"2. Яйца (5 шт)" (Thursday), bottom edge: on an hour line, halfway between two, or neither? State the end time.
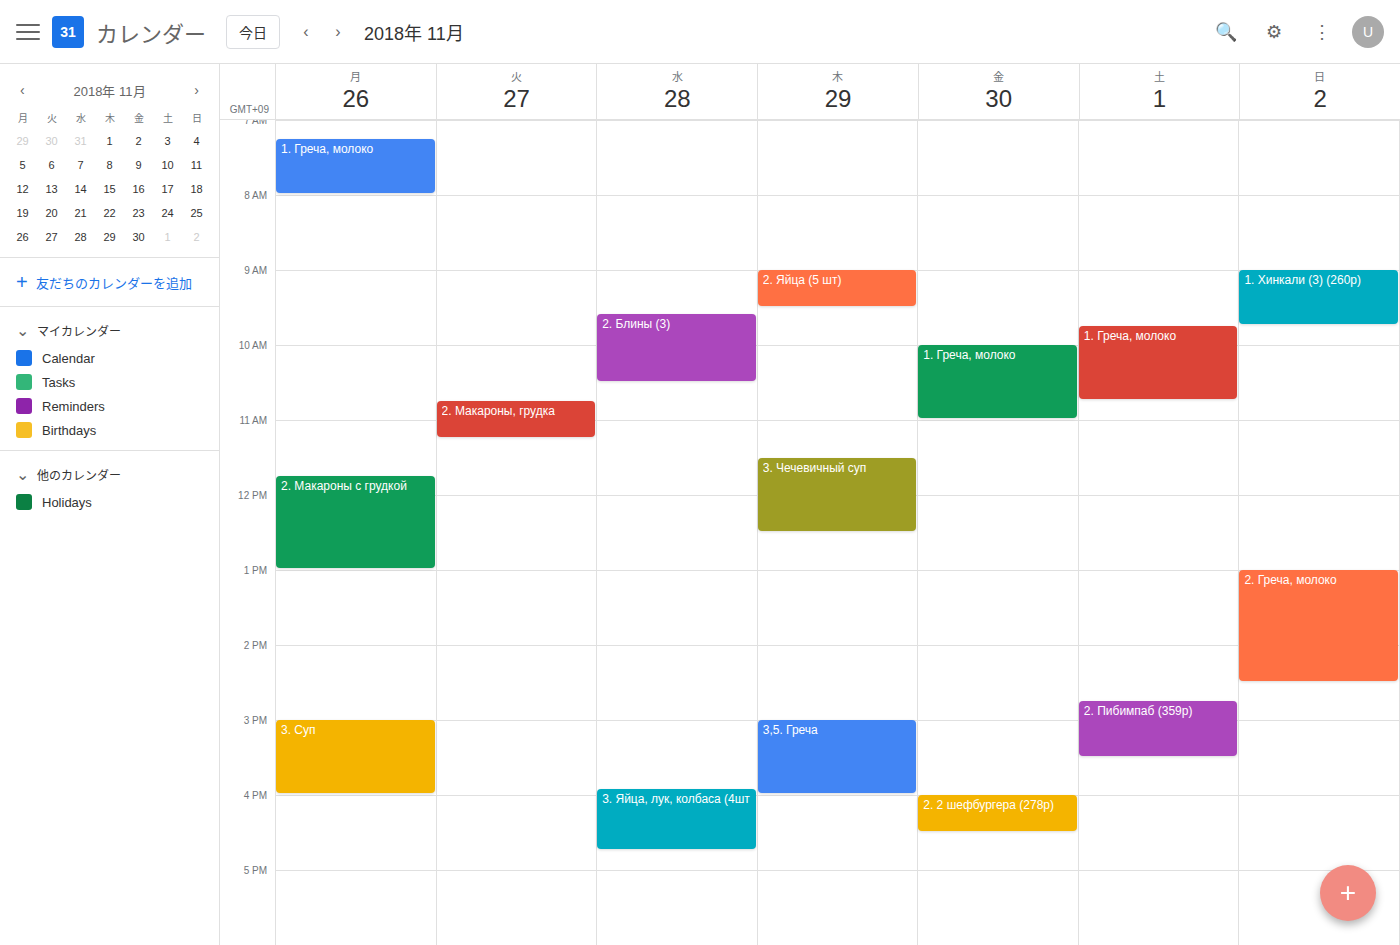
9:30 AM -- halfway between the 9 AM and 10 AM lines.